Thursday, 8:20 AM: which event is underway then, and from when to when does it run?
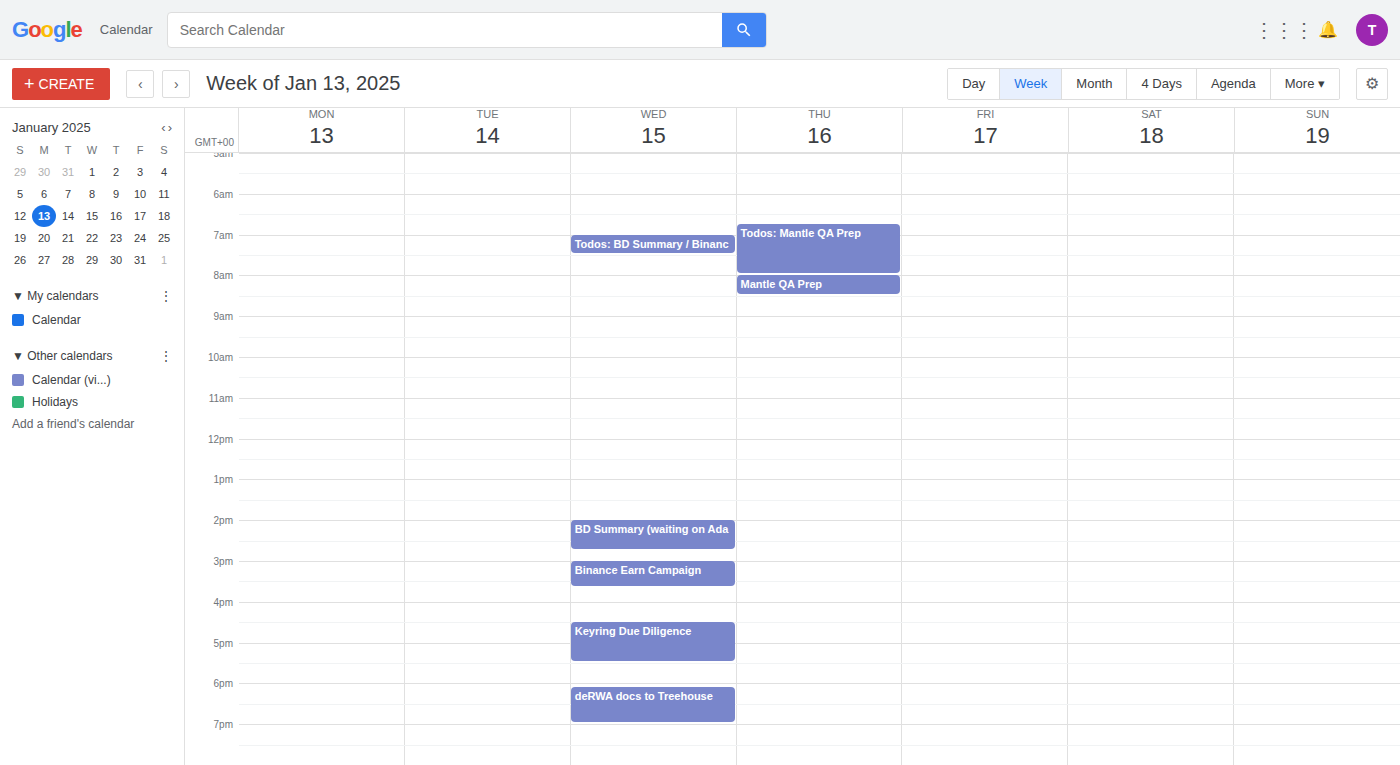
"Mantle QA Prep", 8:00 AM to 8:30 AM